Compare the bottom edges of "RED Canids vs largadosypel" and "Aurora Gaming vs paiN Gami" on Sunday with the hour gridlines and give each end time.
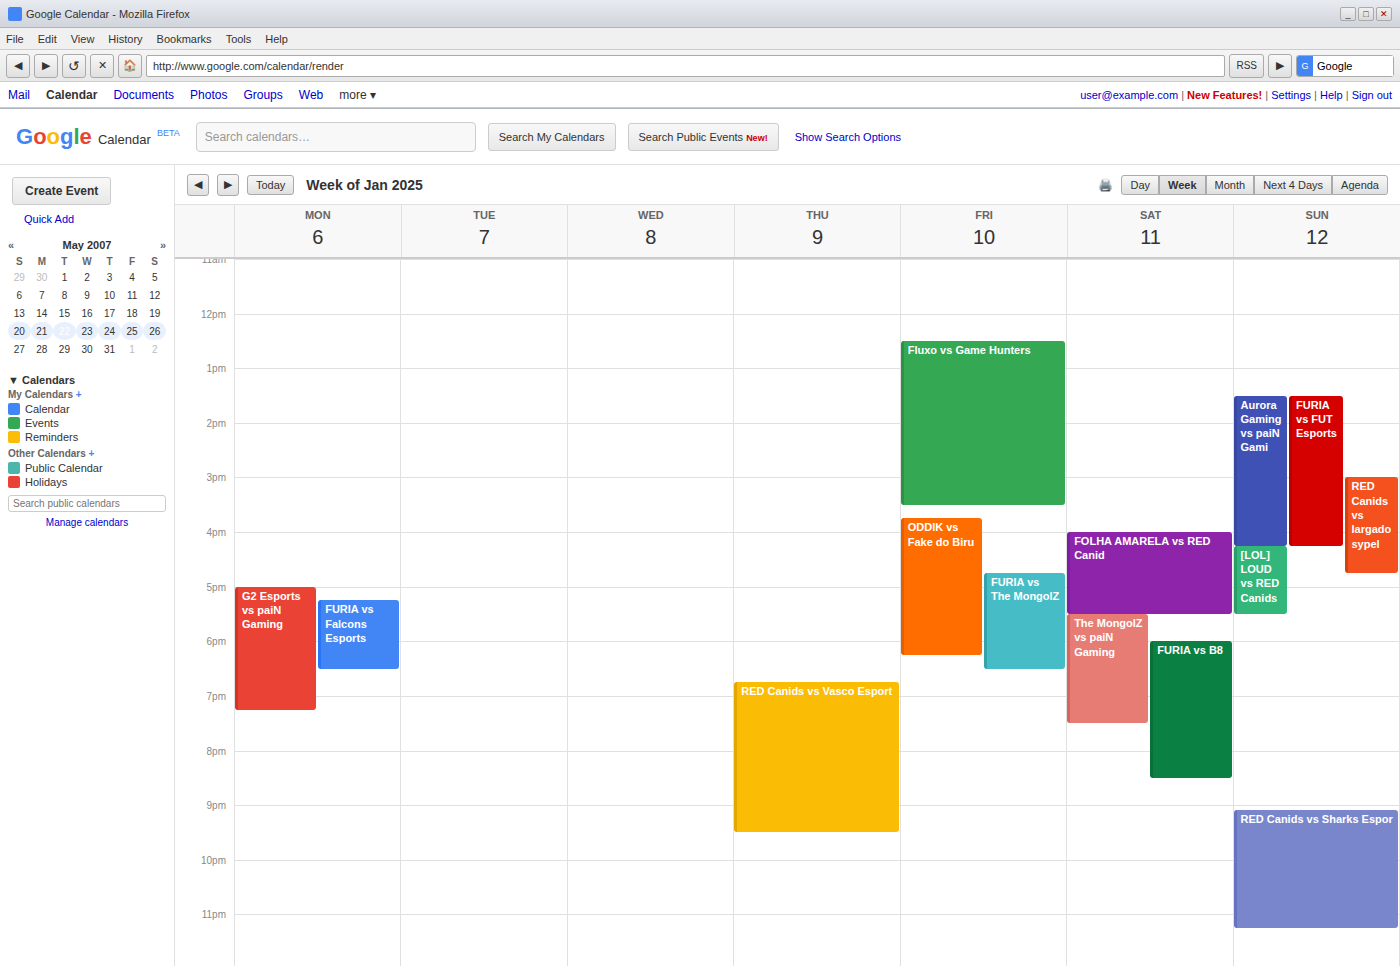
"RED Canids vs largadosypel": 4:45 PM, neither: three quarters of the way from the 4 PM line to the 5 PM line. "Aurora Gaming vs paiN Gami": 4:15 PM, neither: a quarter of the way from the 4 PM line to the 5 PM line.